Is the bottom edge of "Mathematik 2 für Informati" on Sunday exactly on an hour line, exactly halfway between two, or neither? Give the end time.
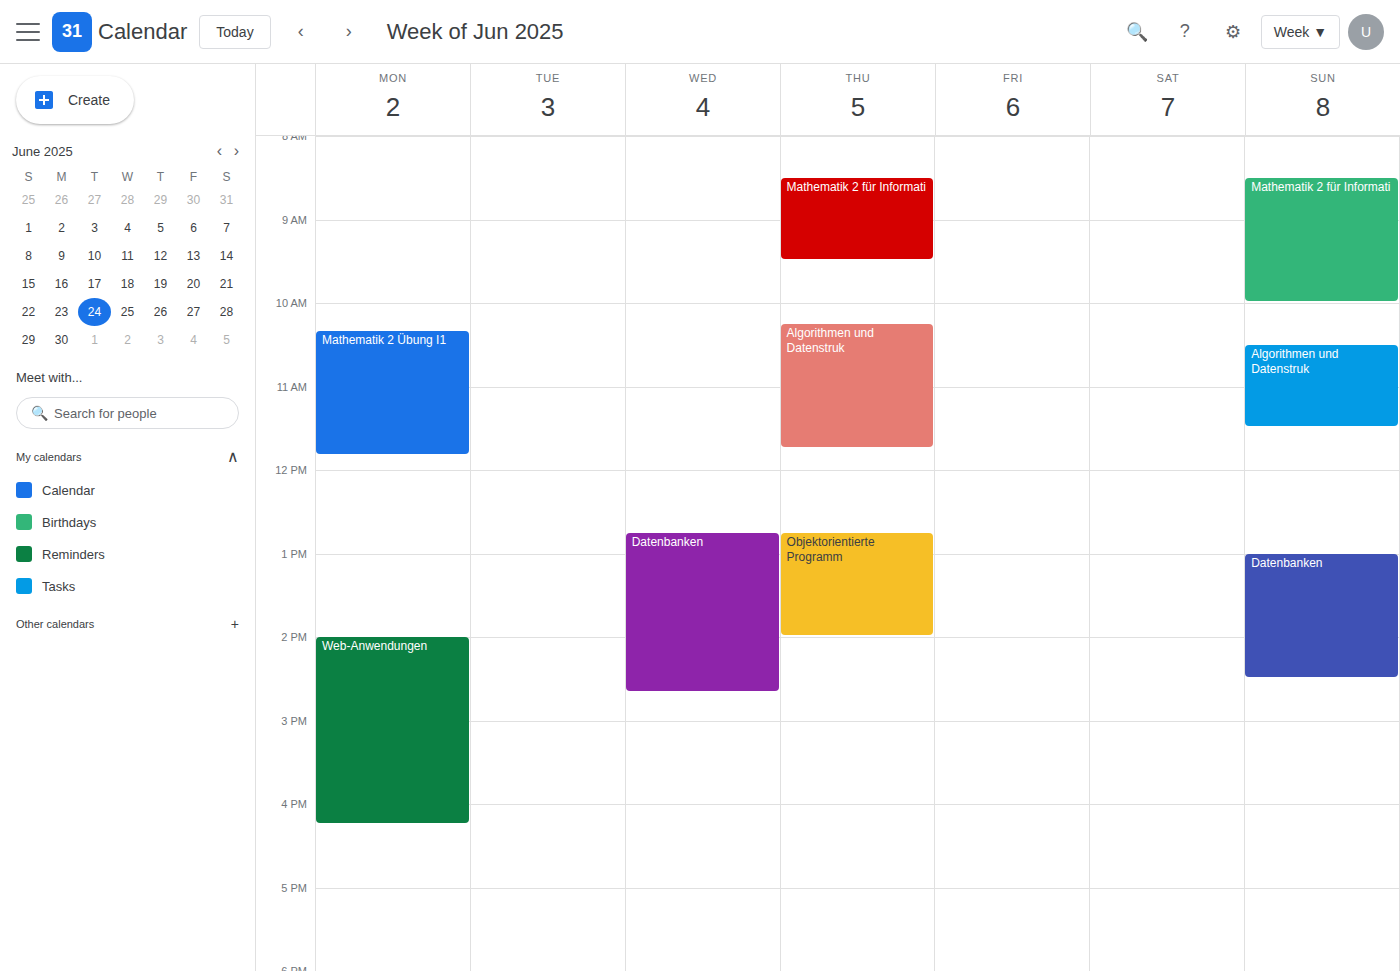
10:00 AM -- exactly on the 10 AM line.